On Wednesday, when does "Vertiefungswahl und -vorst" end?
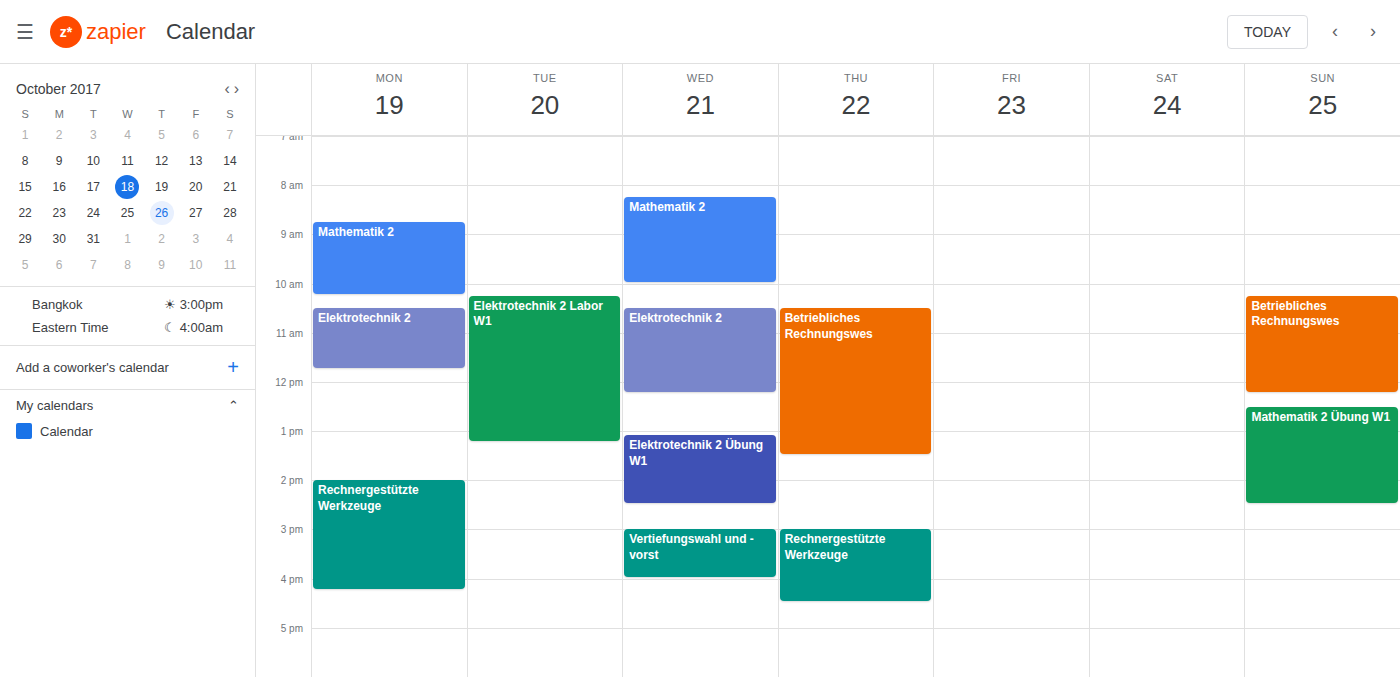
4:00 PM